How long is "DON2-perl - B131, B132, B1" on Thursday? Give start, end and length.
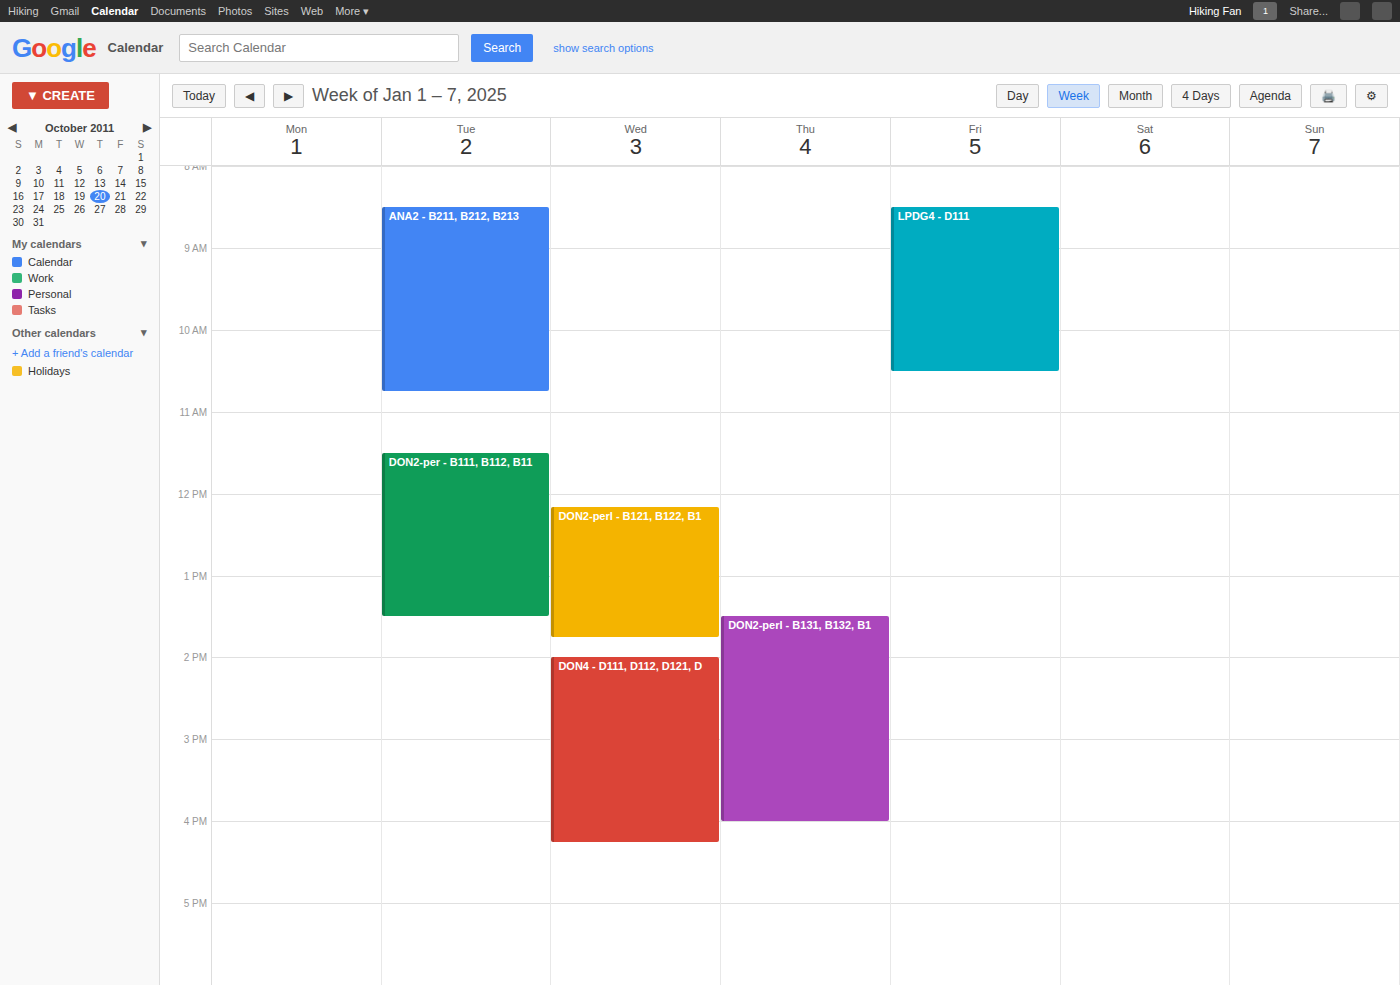
1:30 PM to 4:00 PM, 2 hours 30 minutes